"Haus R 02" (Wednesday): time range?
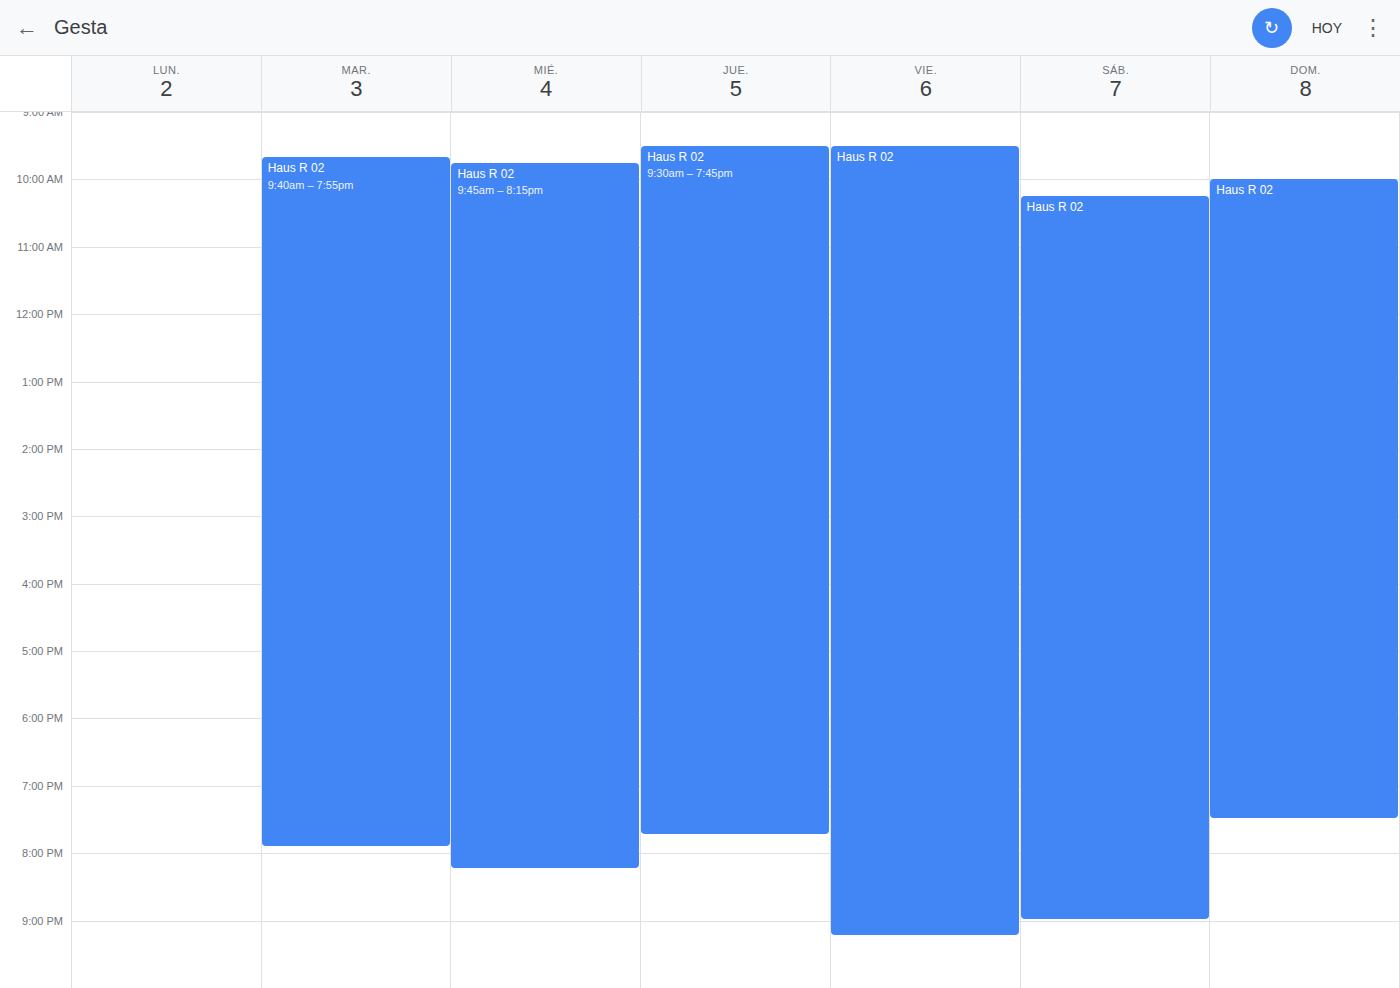
9:45 AM to 8:15 PM